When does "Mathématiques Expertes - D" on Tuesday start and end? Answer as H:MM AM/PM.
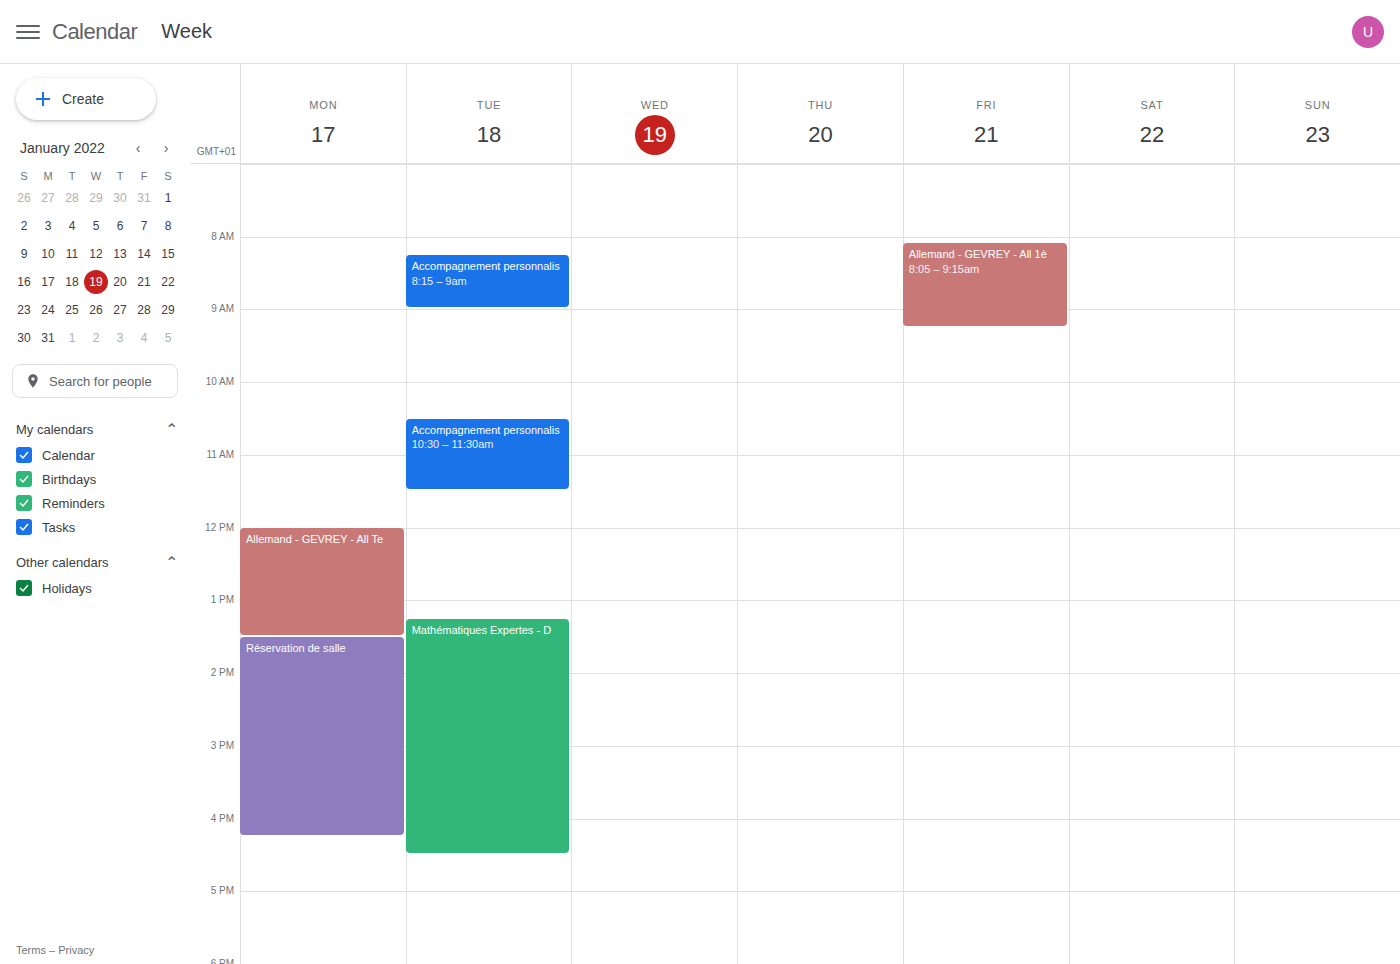
1:15 PM to 4:30 PM